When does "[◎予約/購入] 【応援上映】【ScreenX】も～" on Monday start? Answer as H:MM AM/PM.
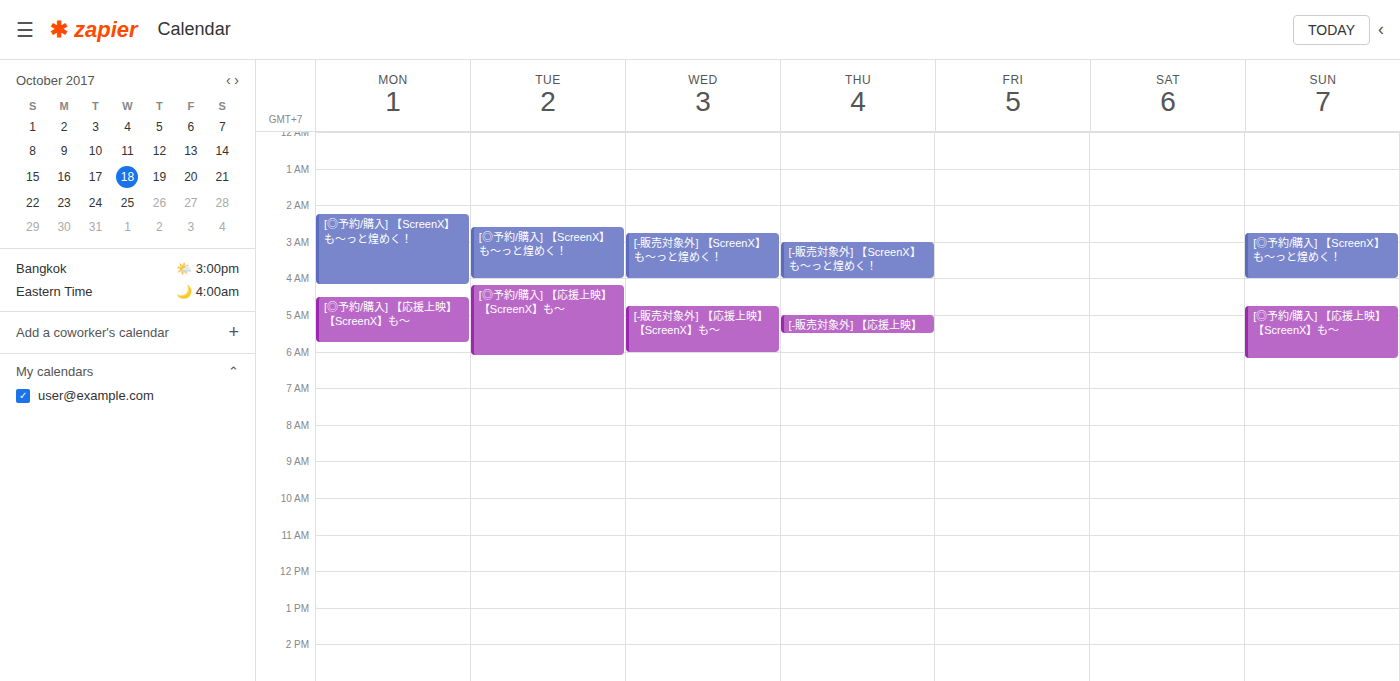
4:30 AM